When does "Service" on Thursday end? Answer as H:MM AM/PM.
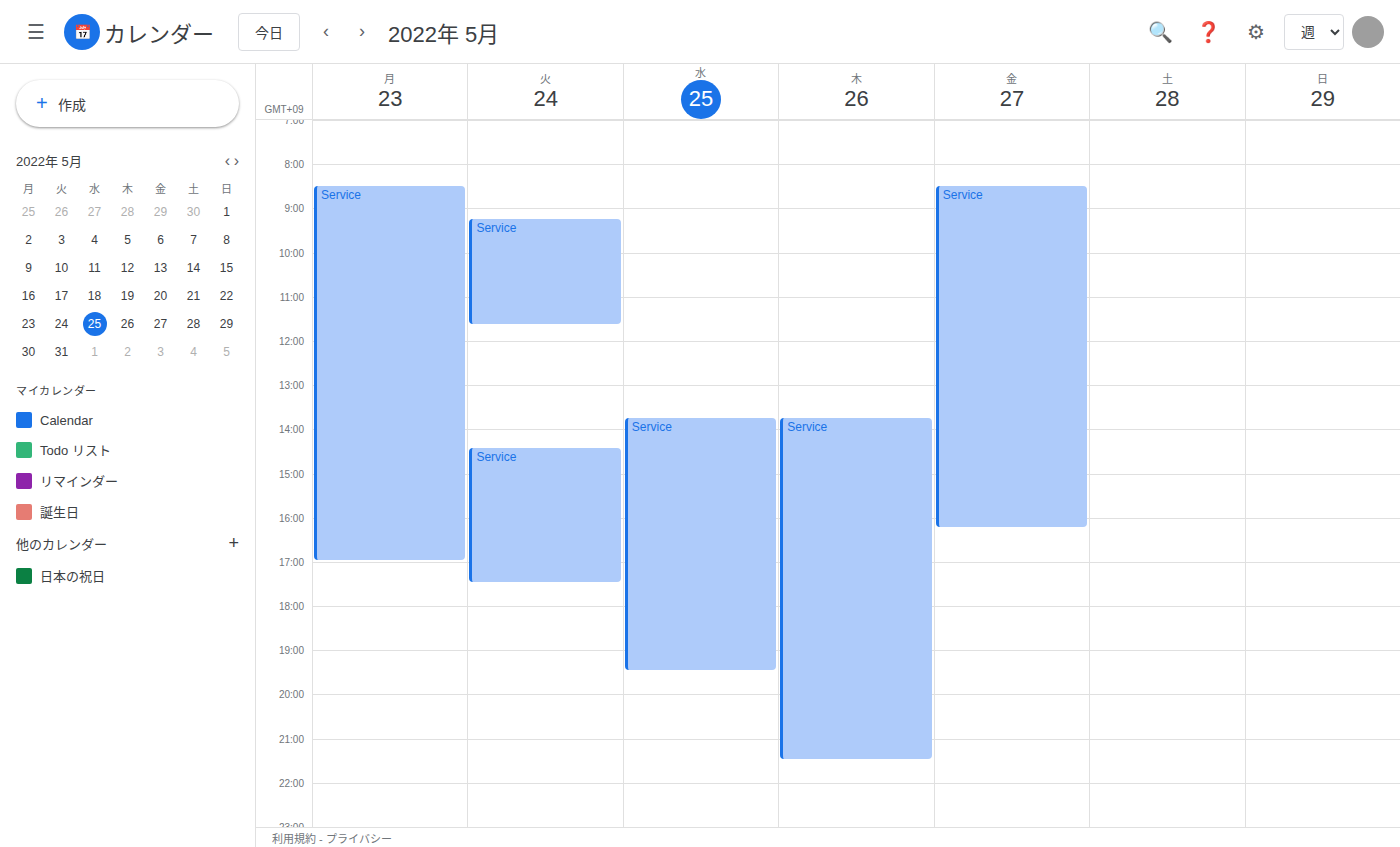
9:30 PM